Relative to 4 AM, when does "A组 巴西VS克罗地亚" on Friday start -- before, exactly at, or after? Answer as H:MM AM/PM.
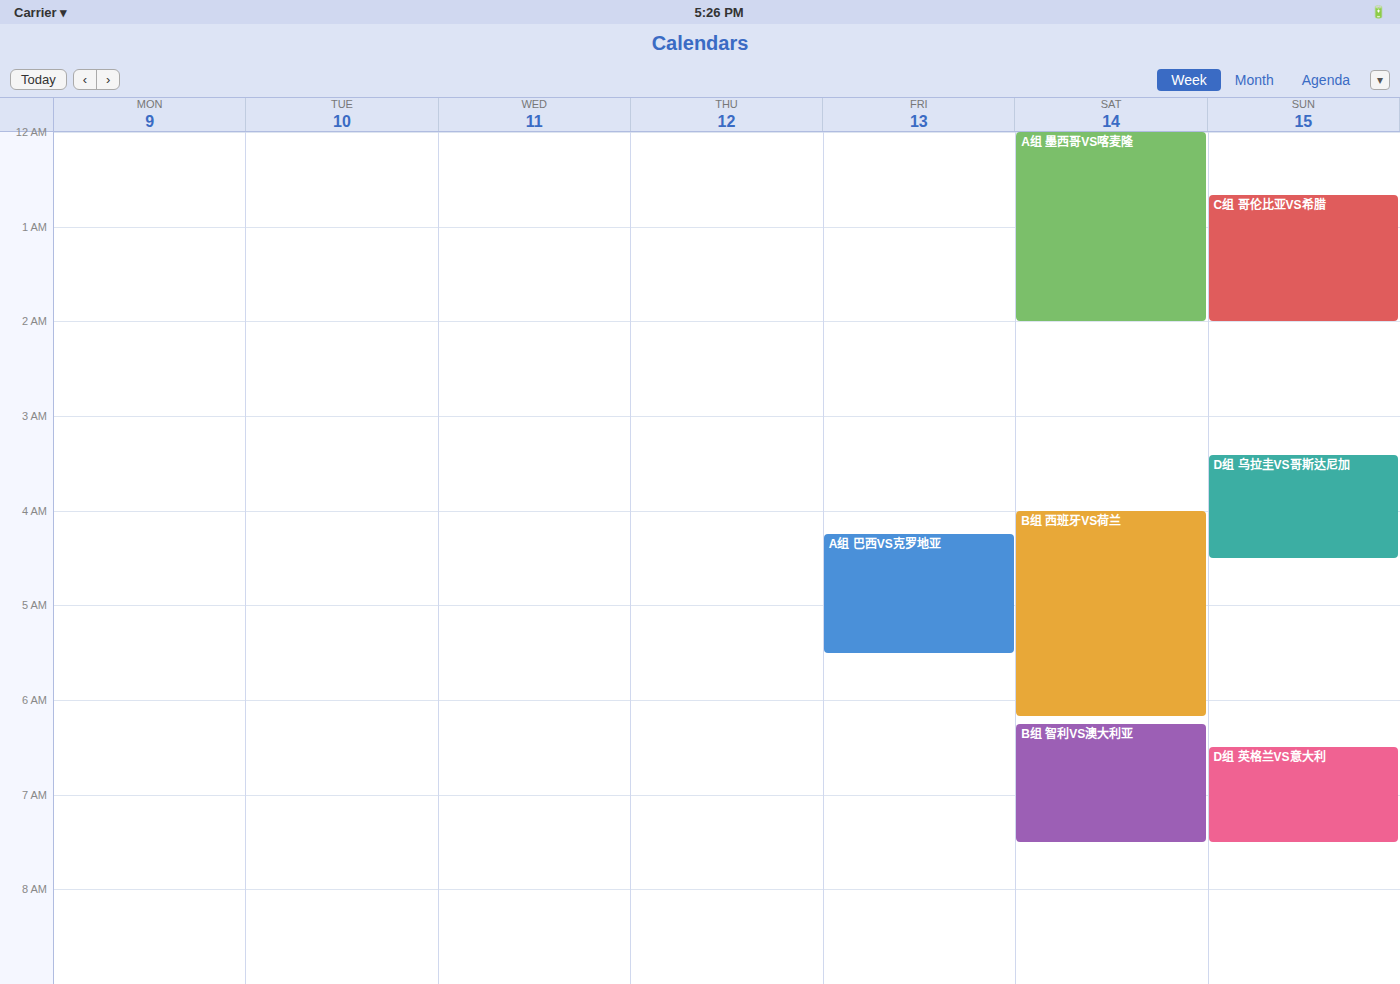
4:15 AM -- after 4 AM, 15 minutes below the 4 AM line.